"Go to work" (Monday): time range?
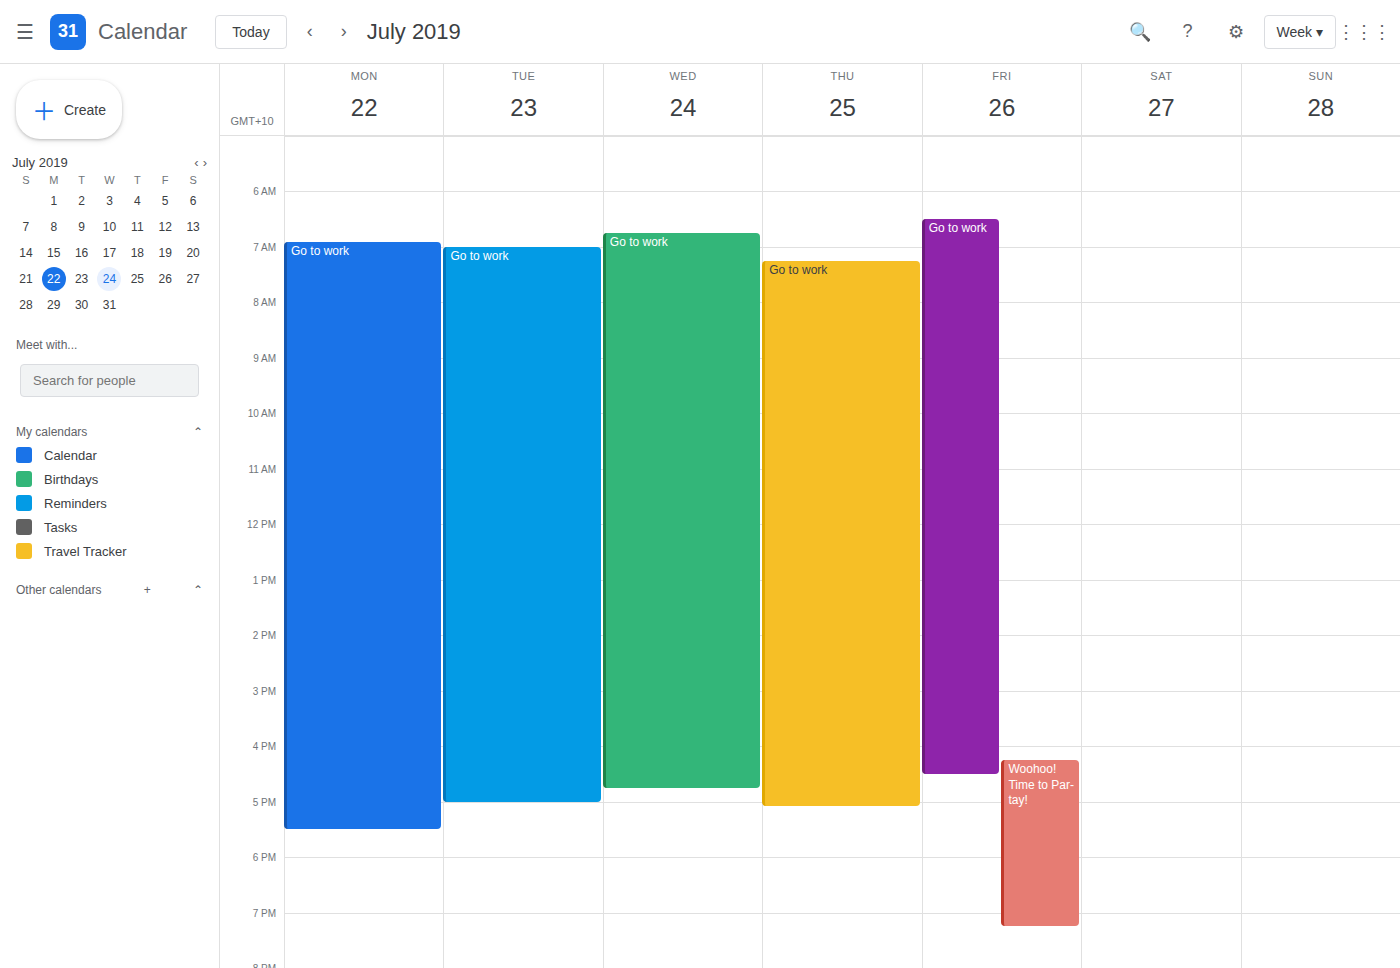
6:55 AM to 5:30 PM